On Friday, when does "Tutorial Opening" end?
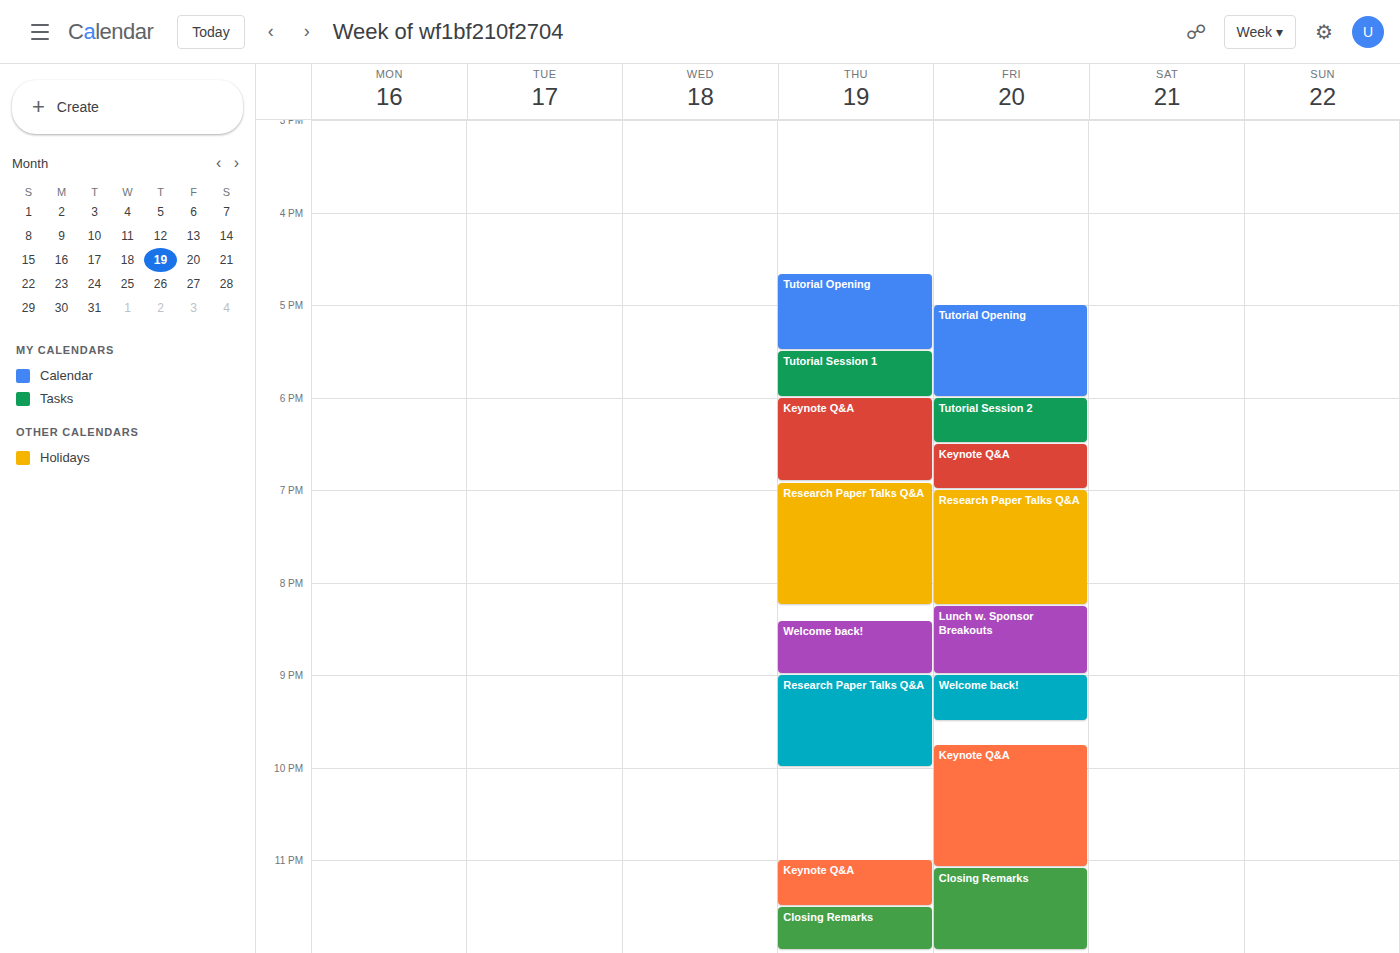
6:00 PM